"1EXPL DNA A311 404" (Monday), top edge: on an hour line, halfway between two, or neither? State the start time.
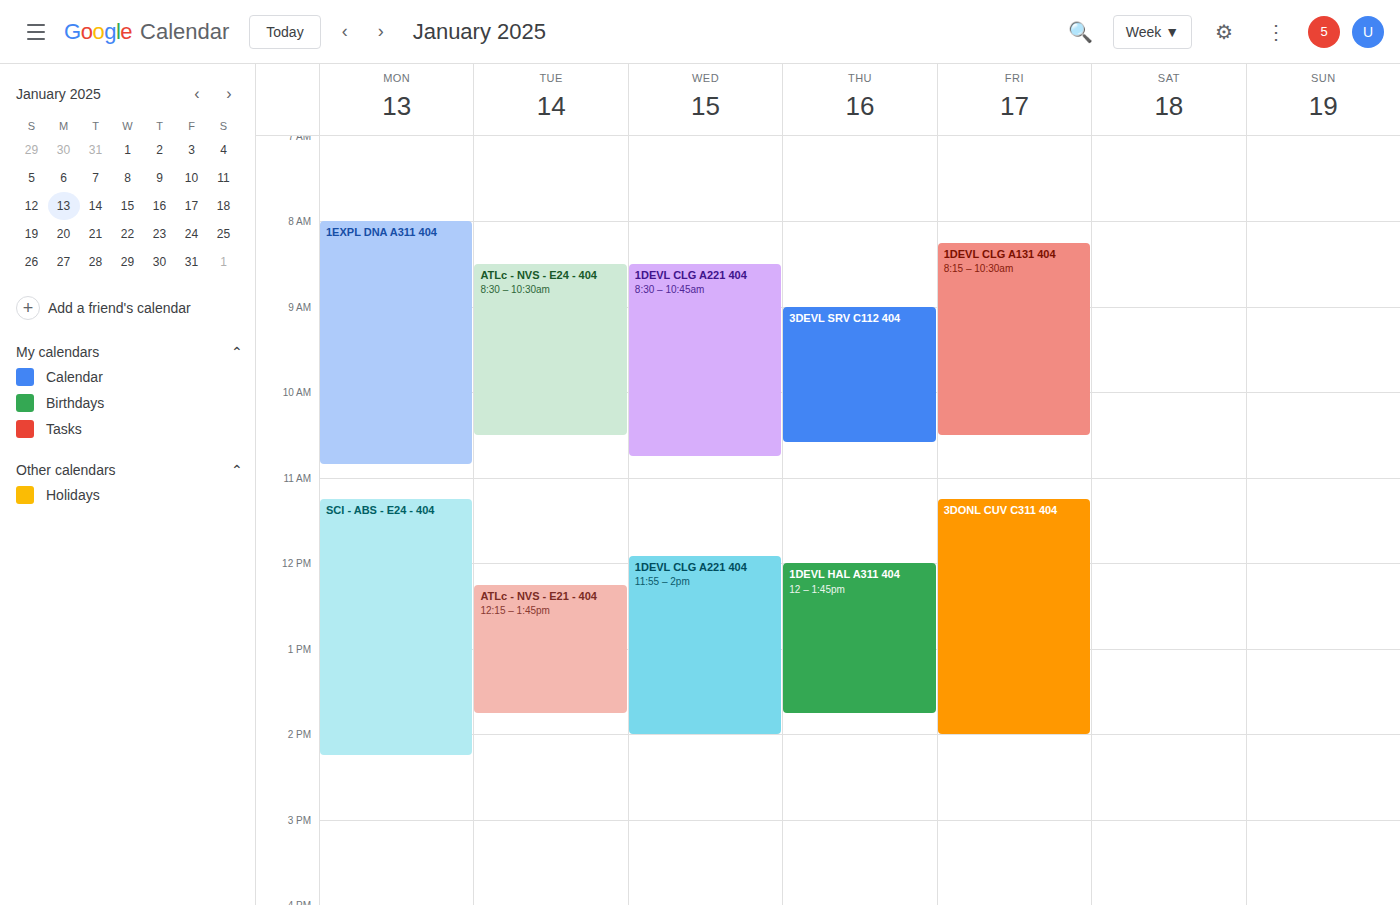
8:00 AM -- exactly on the 8 AM line.